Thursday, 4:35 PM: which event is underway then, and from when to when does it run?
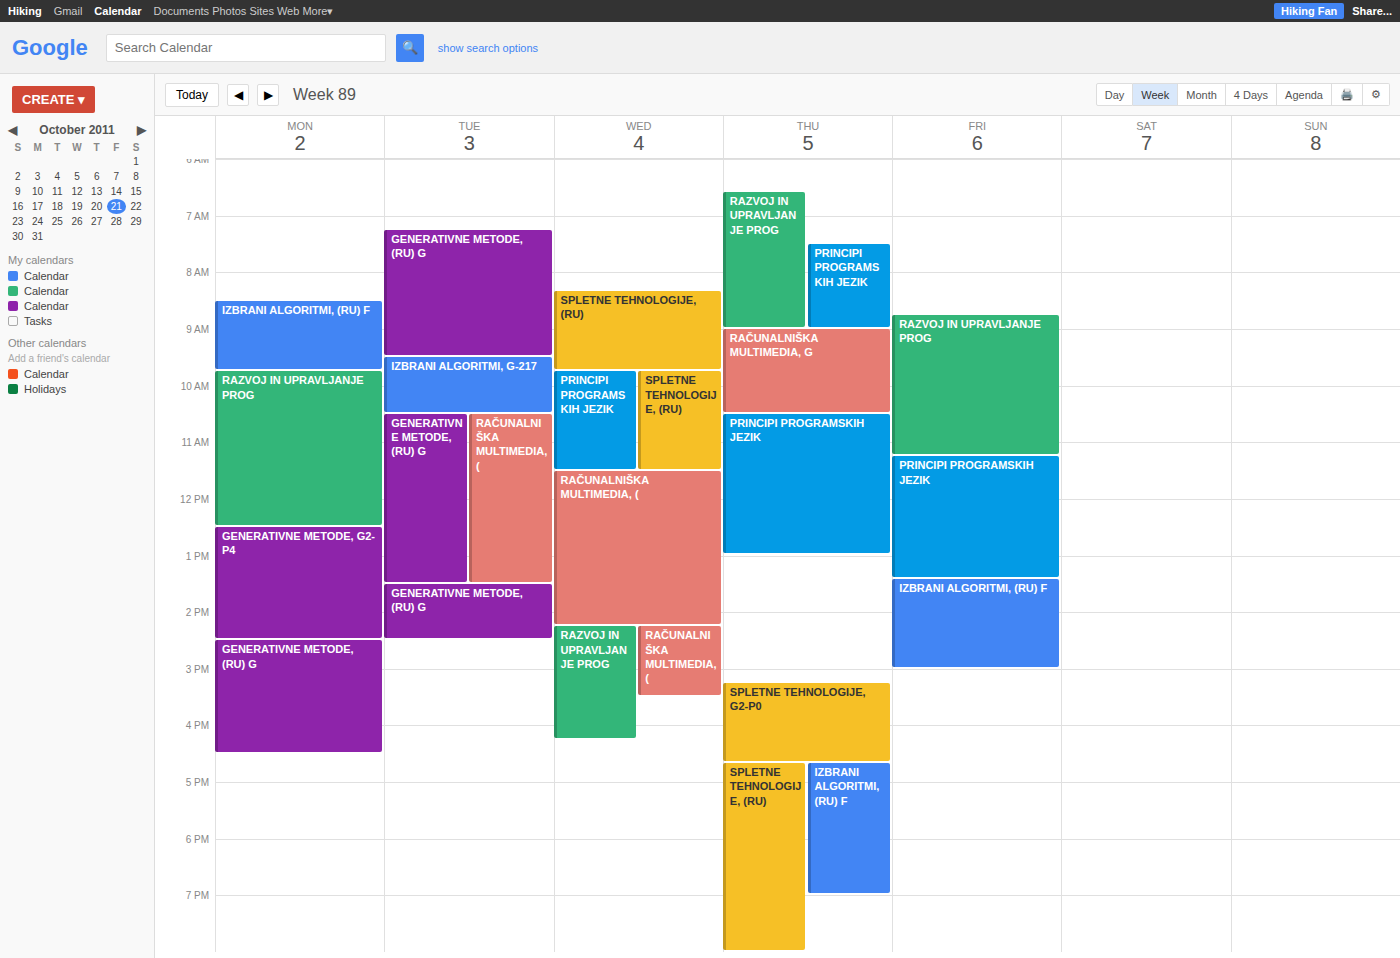
"SPLETNE TEHNOLOGIJE, G2-P0", 3:15 PM to 4:40 PM